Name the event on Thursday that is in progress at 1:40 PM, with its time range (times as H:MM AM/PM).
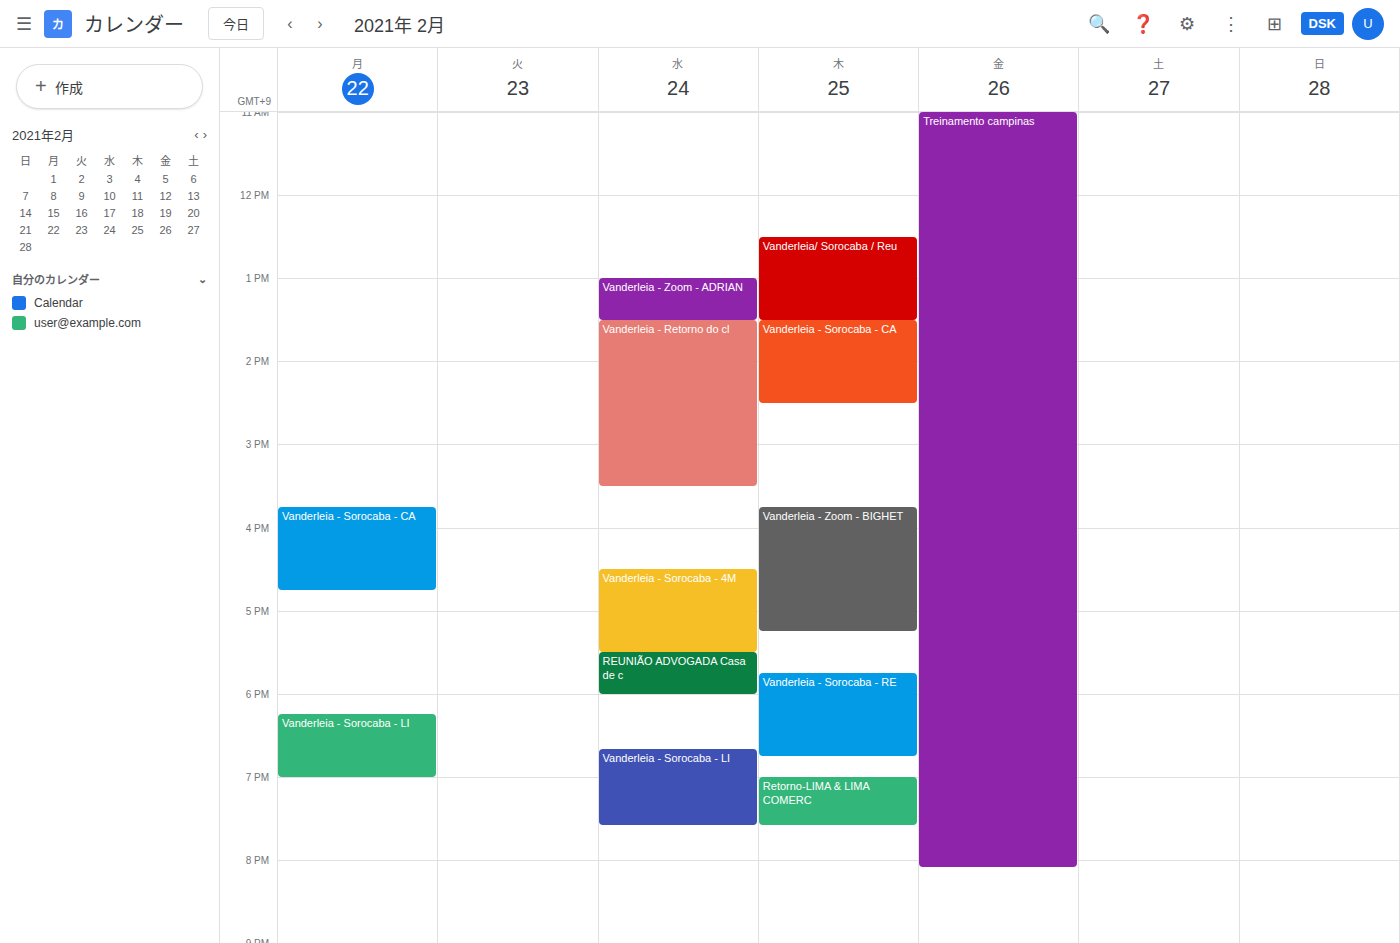
"Vanderleia - Sorocaba - CA", 1:30 PM to 2:30 PM